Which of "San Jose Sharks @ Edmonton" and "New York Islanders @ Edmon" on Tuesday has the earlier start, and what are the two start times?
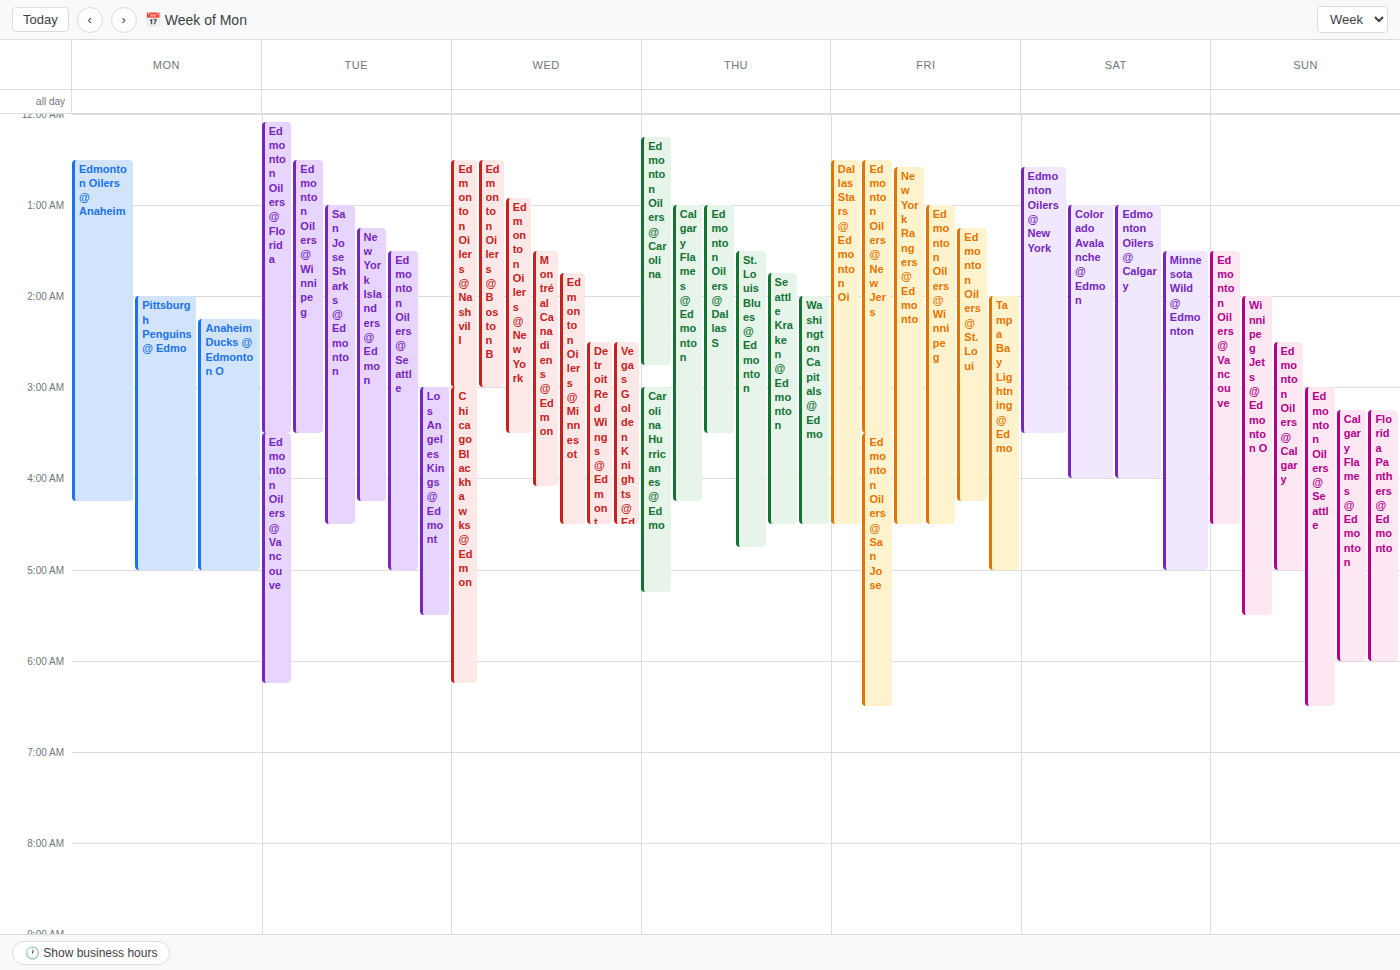
"San Jose Sharks @ Edmonton" 1:00 AM; "New York Islanders @ Edmon" 1:15 AM.